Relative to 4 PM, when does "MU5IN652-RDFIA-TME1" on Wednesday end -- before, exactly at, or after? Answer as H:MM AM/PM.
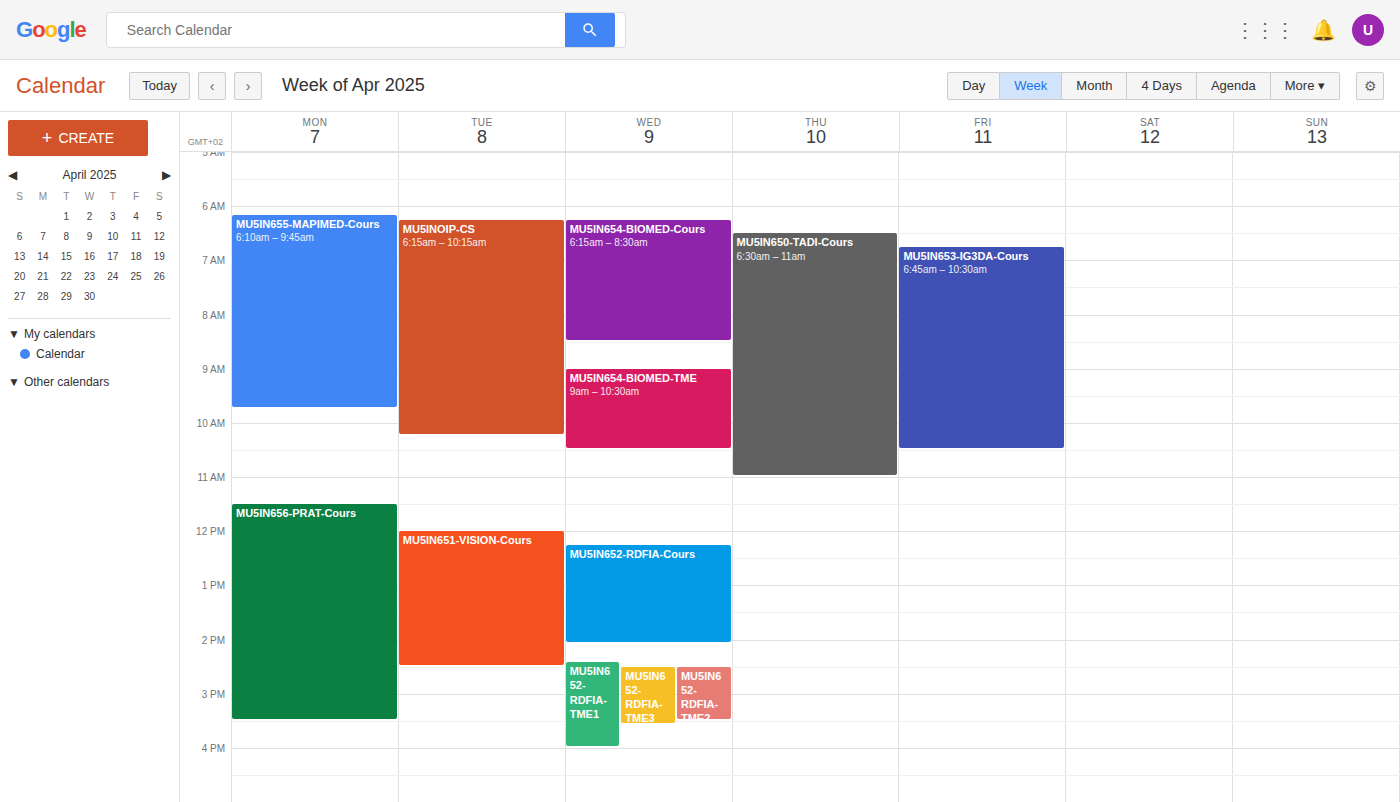
4:00 PM -- exactly at 4 PM, on the 4 PM line.